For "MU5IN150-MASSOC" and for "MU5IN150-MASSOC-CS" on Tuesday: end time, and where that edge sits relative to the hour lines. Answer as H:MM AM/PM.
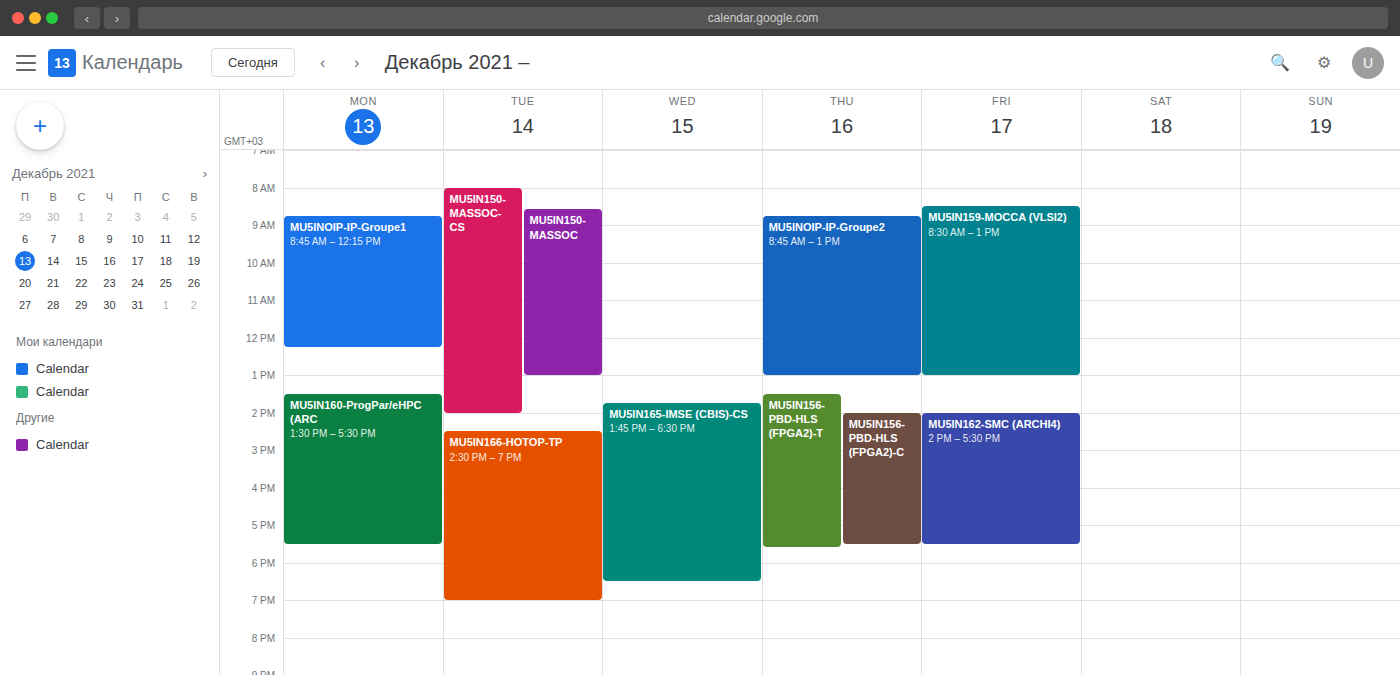
"MU5IN150-MASSOC": 1:00 PM, exactly on the 1 PM line. "MU5IN150-MASSOC-CS": 2:00 PM, exactly on the 2 PM line.